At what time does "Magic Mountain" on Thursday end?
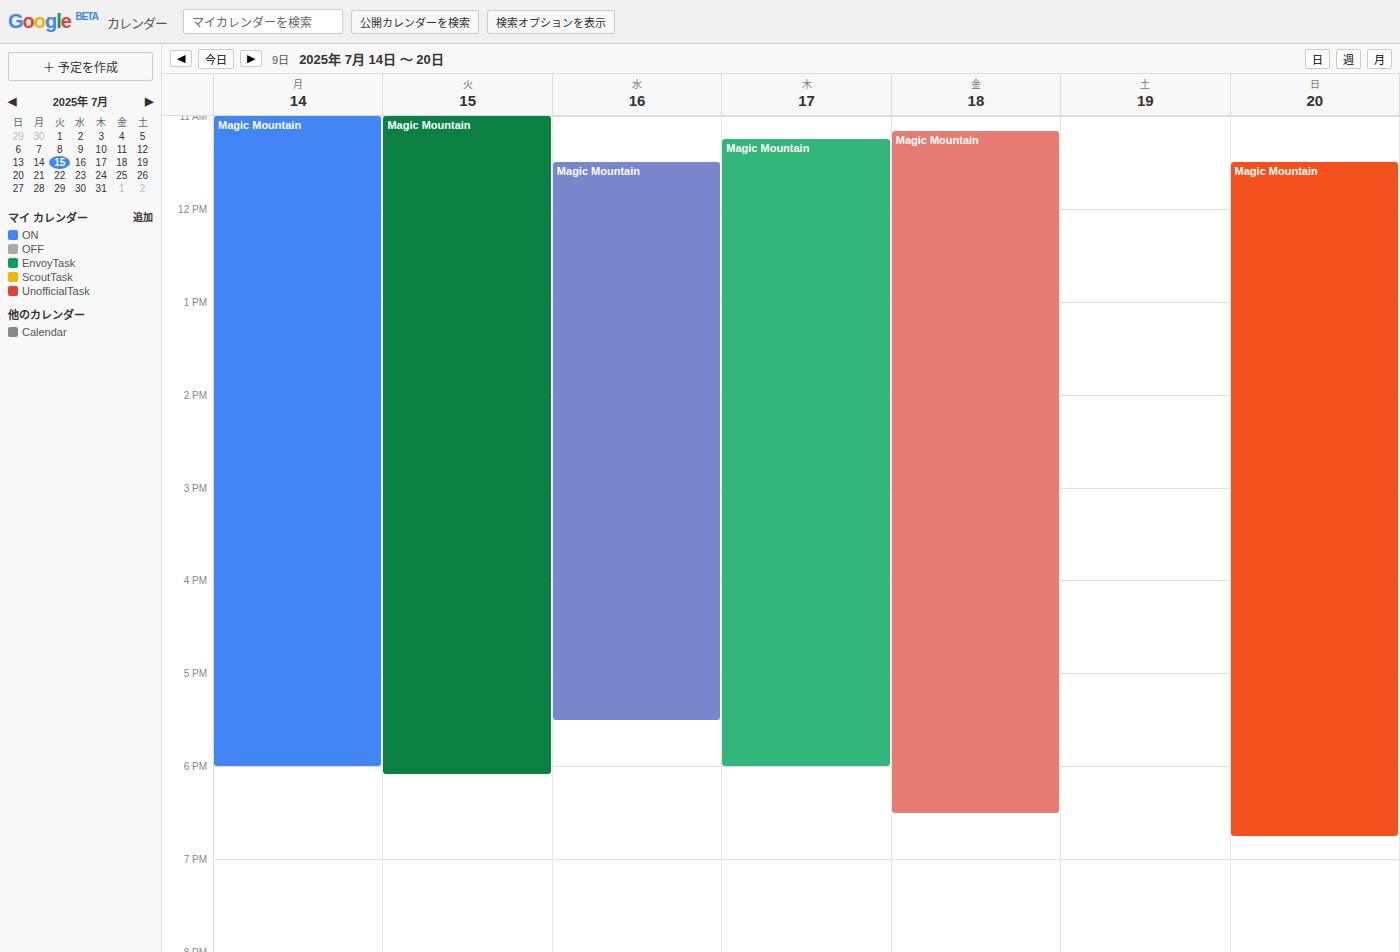
6:00 PM